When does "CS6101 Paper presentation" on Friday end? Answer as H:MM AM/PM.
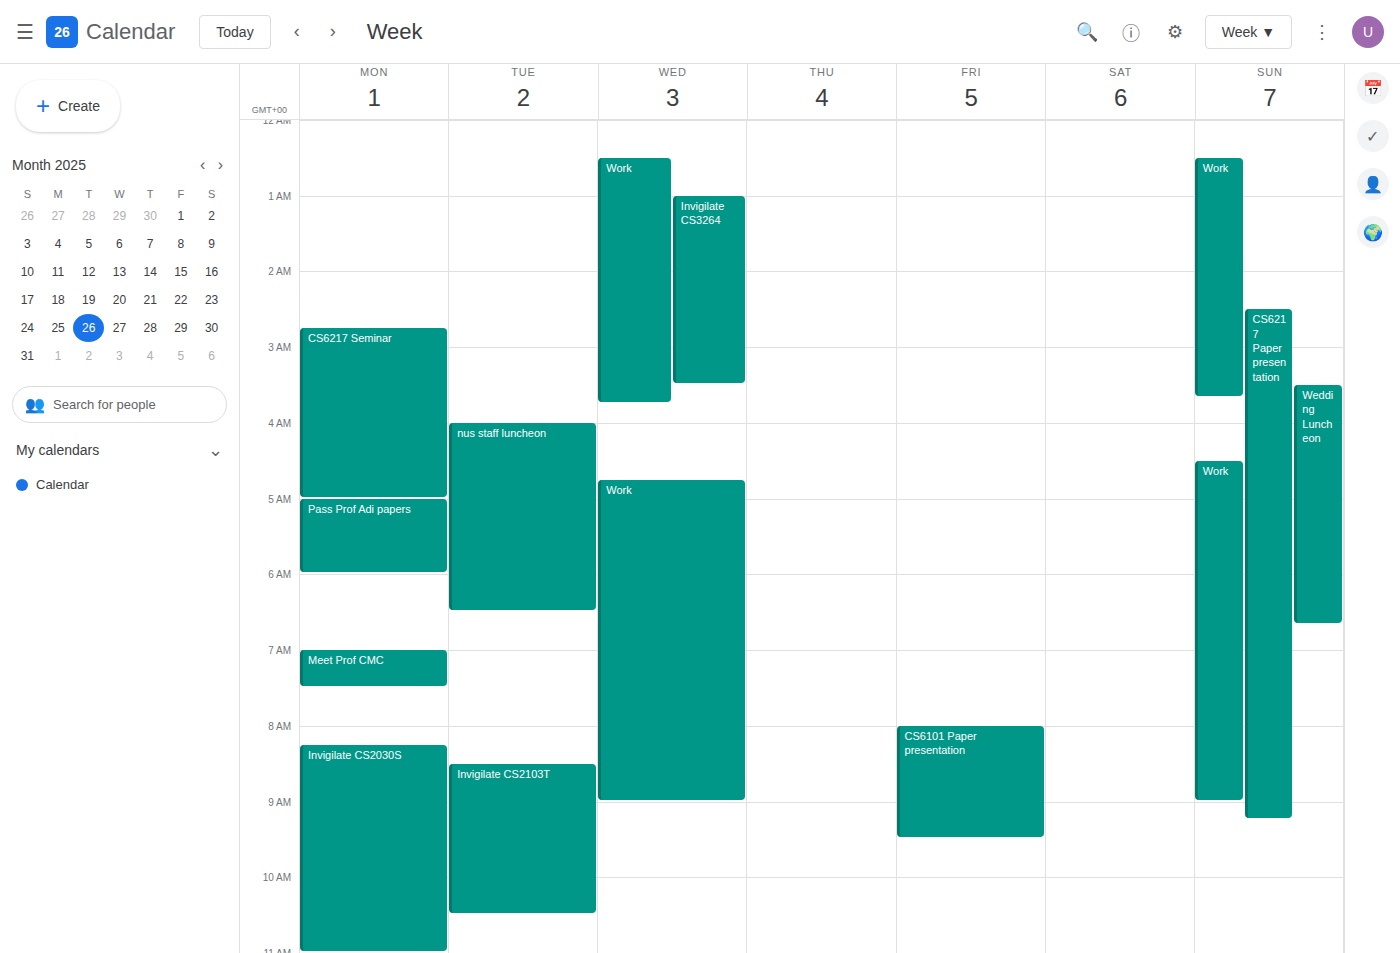
9:30 AM